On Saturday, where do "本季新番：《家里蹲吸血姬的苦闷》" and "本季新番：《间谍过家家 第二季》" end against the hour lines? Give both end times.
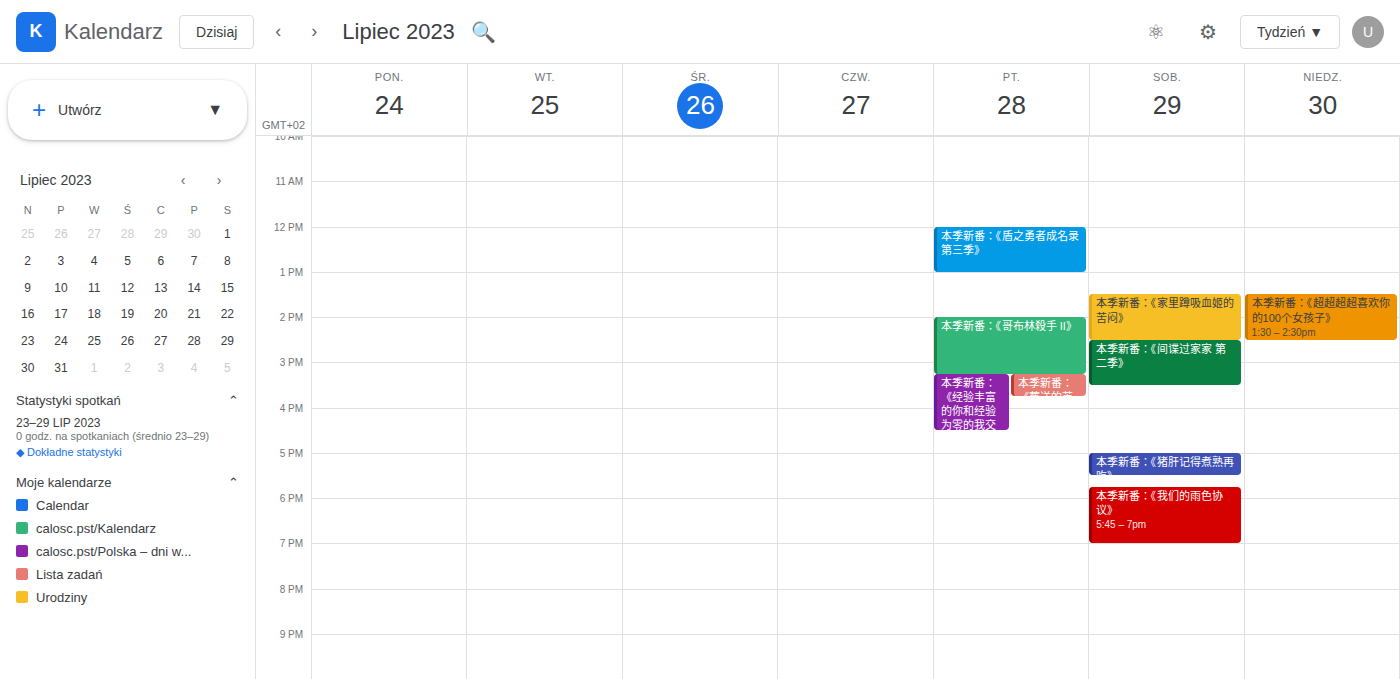
"本季新番：《家里蹲吸血姬的苦闷》": 14:30, halfway between the 14:00 and 15:00 lines. "本季新番：《间谍过家家 第二季》": 15:30, halfway between the 15:00 and 16:00 lines.